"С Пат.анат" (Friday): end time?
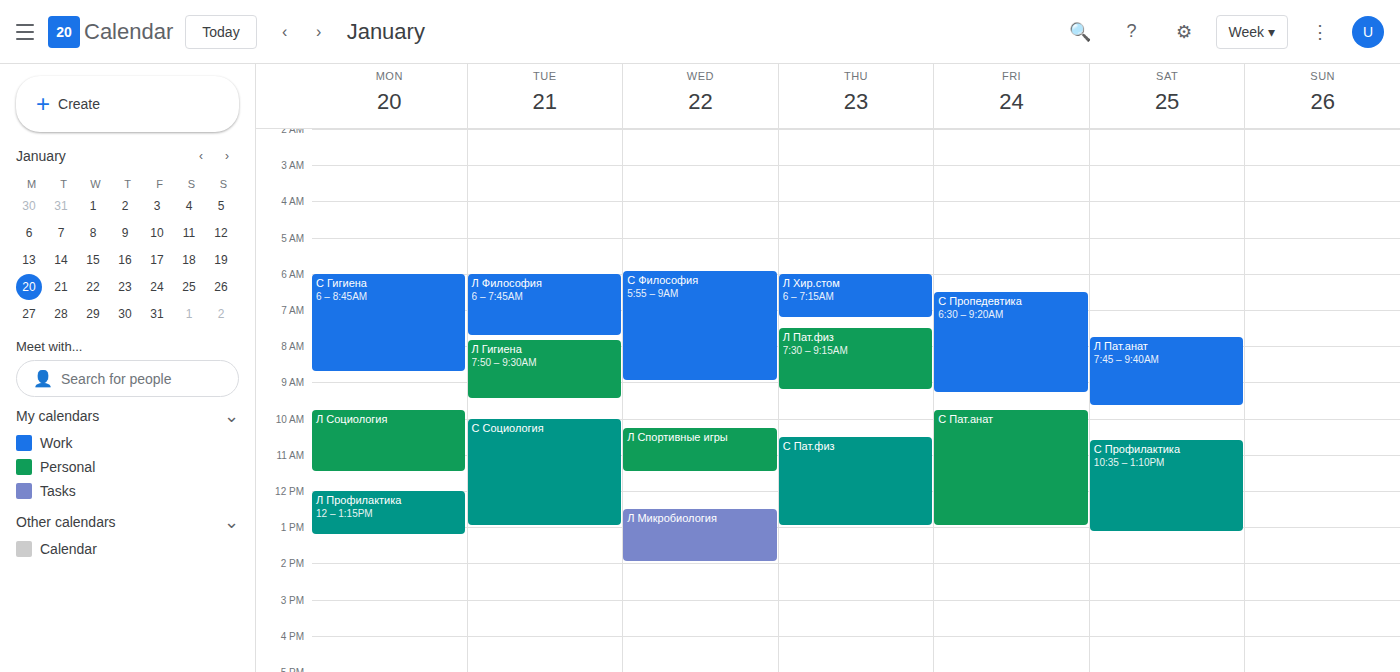
1:00 PM